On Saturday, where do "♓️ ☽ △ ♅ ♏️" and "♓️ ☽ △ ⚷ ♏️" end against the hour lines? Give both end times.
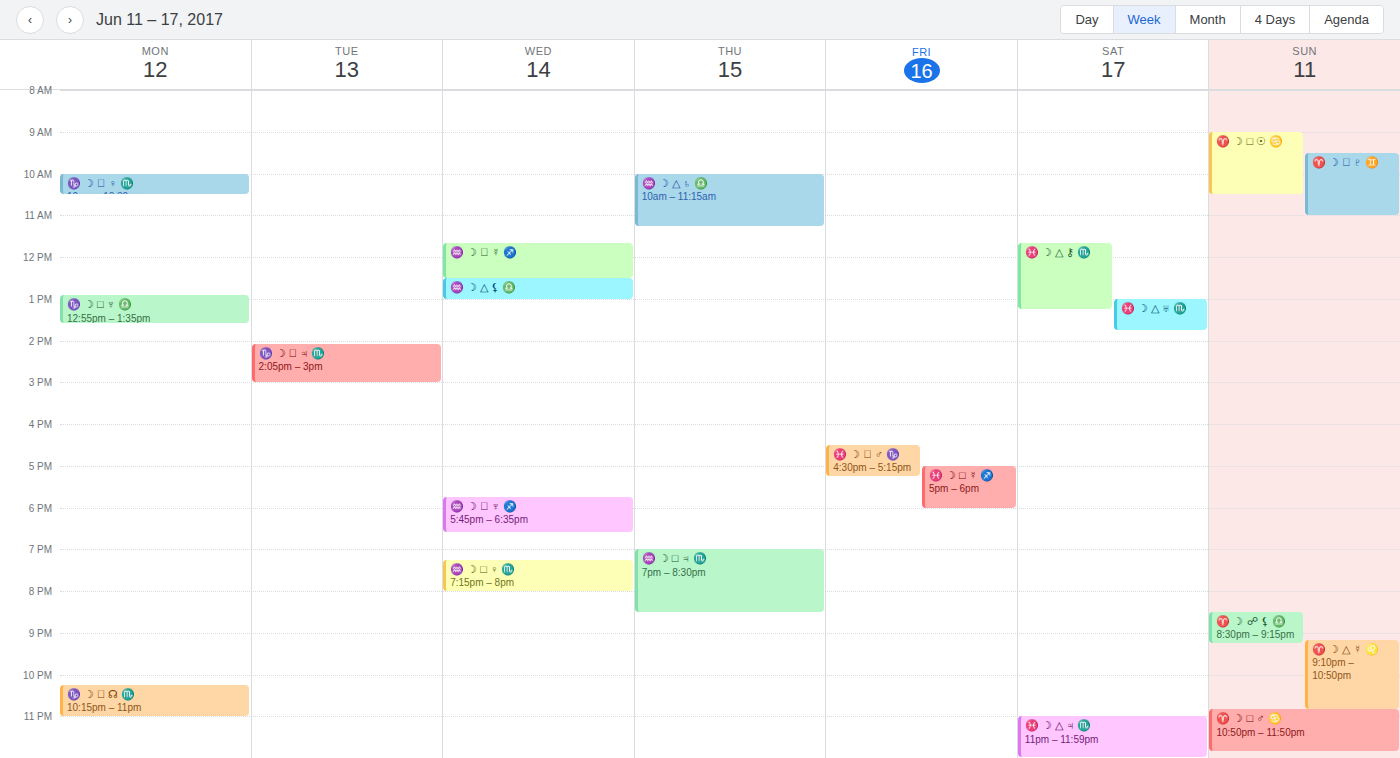
"♓️ ☽ △ ♅ ♏️": 1:45 PM, neither: three quarters of the way from the 1 PM line to the 2 PM line. "♓️ ☽ △ ⚷ ♏️": 1:15 PM, neither: a quarter of the way from the 1 PM line to the 2 PM line.